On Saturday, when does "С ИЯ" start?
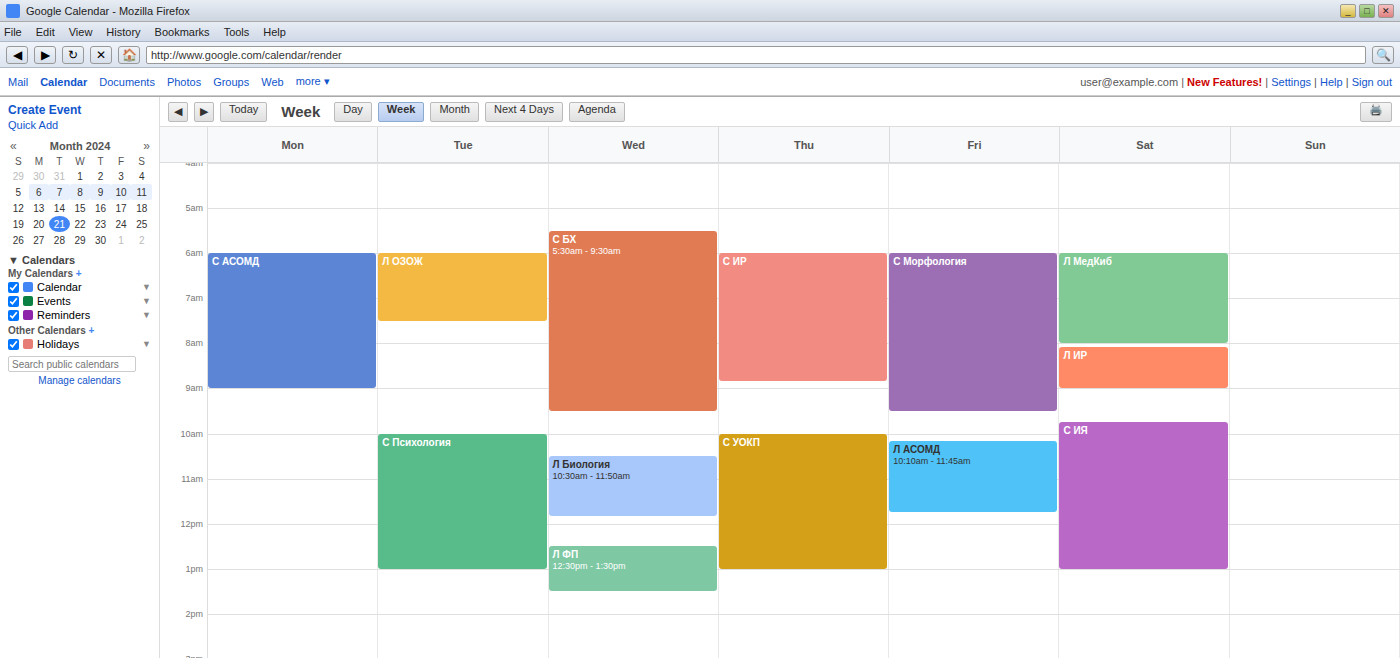
9:45 AM